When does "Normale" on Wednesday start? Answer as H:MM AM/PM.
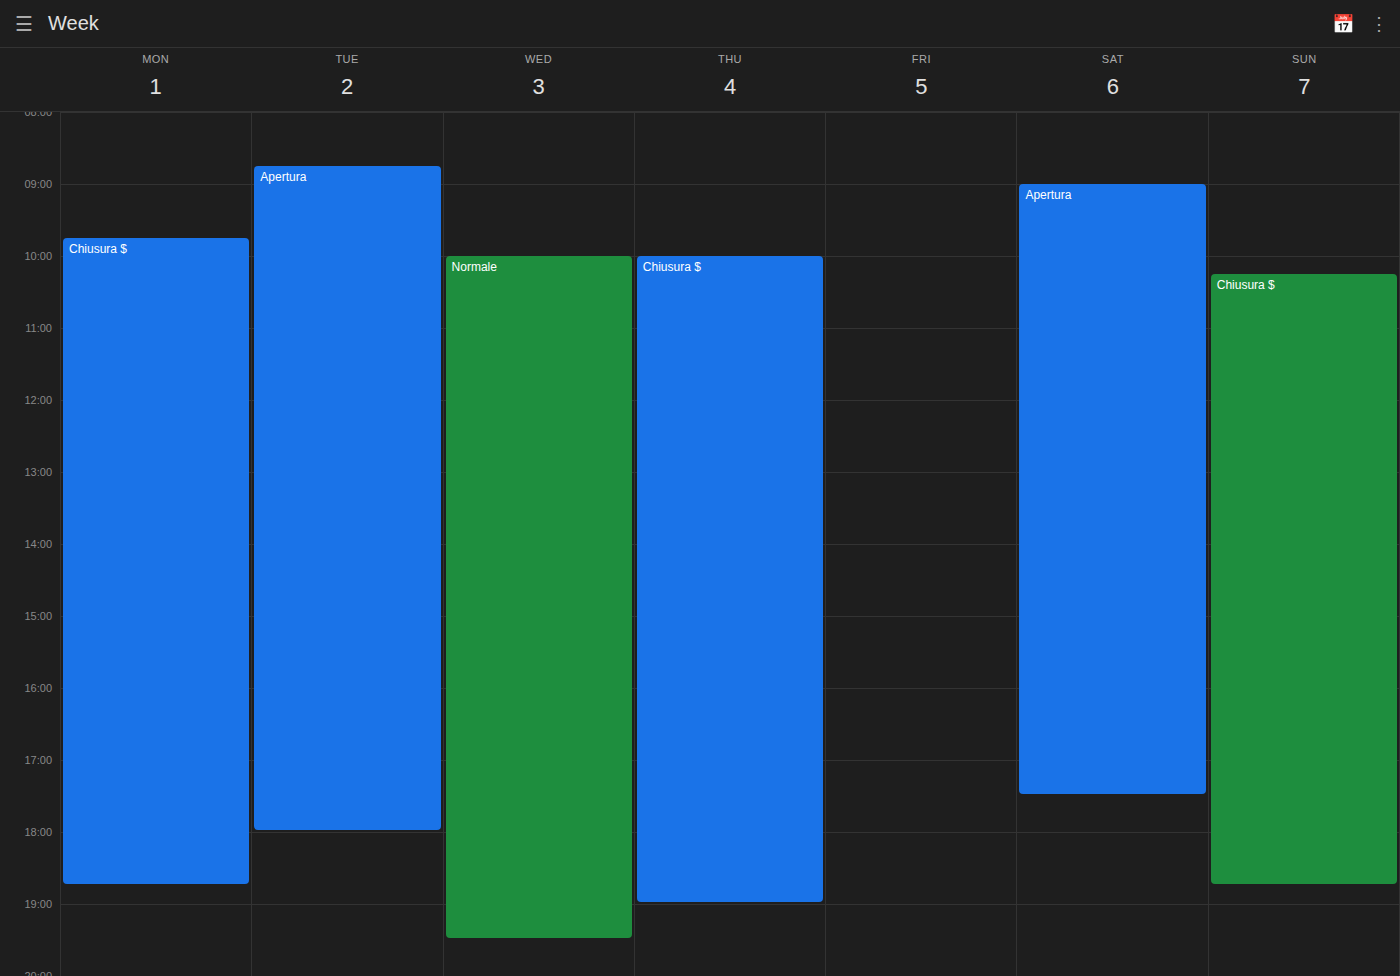
10:00 AM